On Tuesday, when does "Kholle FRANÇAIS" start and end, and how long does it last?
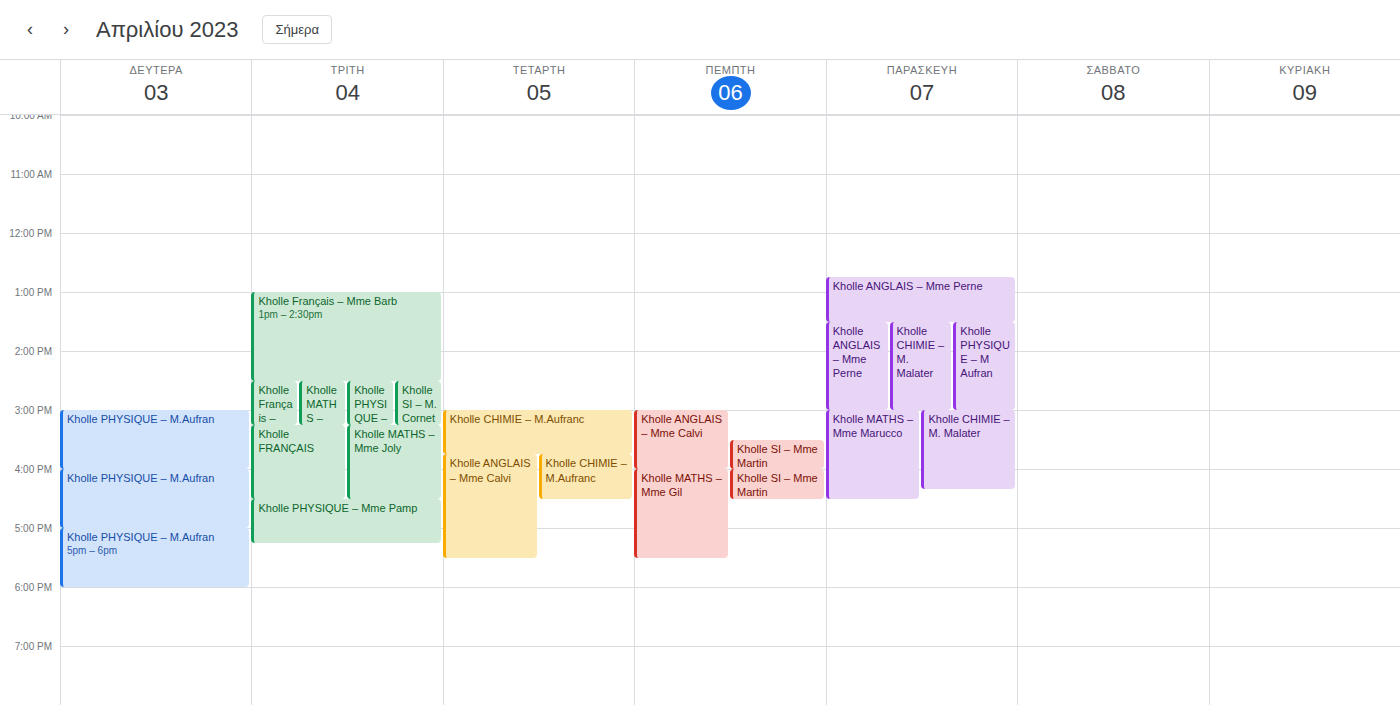
3:15 PM to 4:30 PM, 1 hour 15 minutes